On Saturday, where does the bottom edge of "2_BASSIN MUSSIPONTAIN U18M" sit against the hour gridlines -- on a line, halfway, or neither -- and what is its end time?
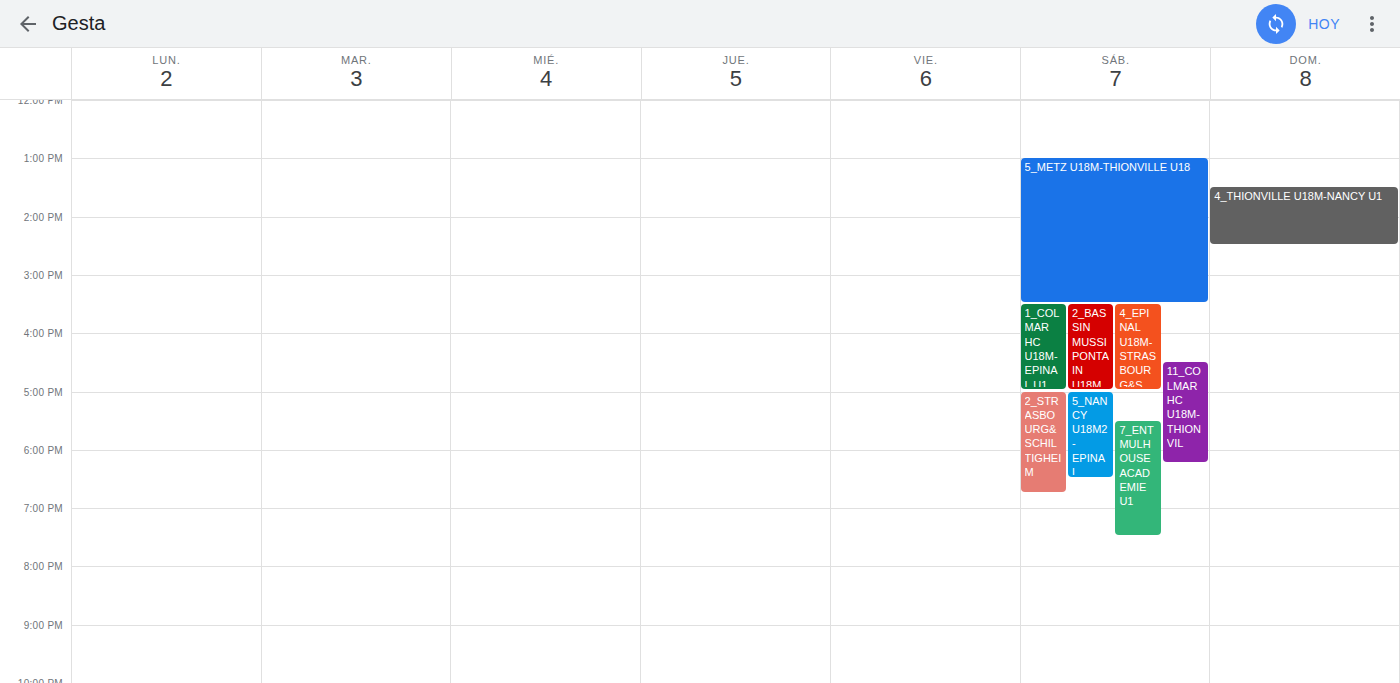
5:00 PM -- exactly on the 5 PM line.